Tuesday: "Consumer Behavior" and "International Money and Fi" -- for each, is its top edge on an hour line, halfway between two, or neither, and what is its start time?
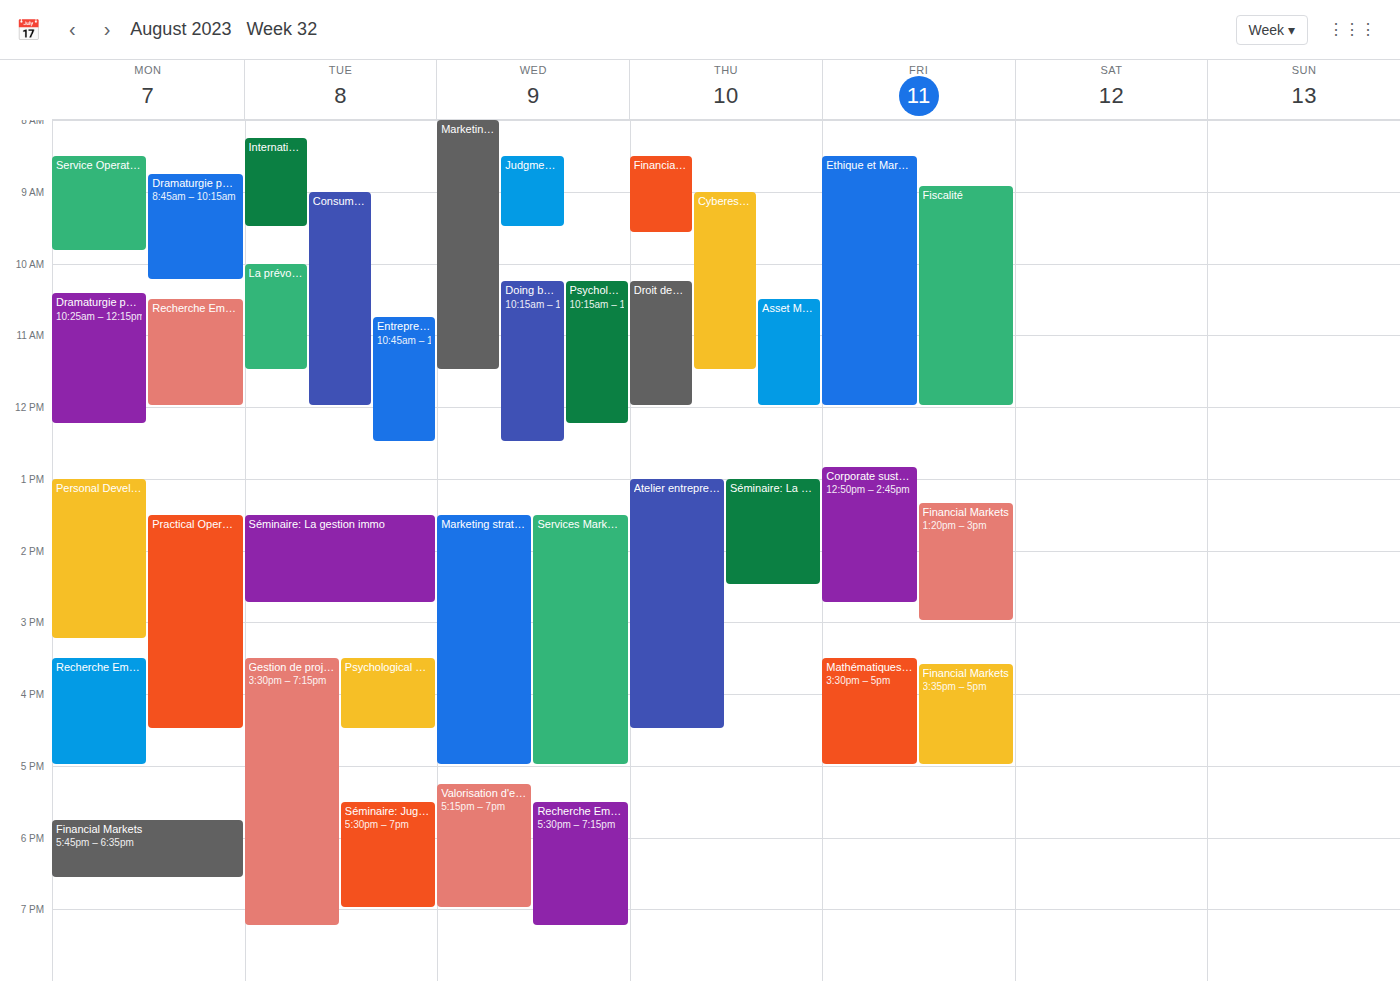
"Consumer Behavior": 9:00 AM, exactly on the 9 AM line. "International Money and Fi": 8:15 AM, neither: a quarter of the way from the 8 AM line to the 9 AM line.